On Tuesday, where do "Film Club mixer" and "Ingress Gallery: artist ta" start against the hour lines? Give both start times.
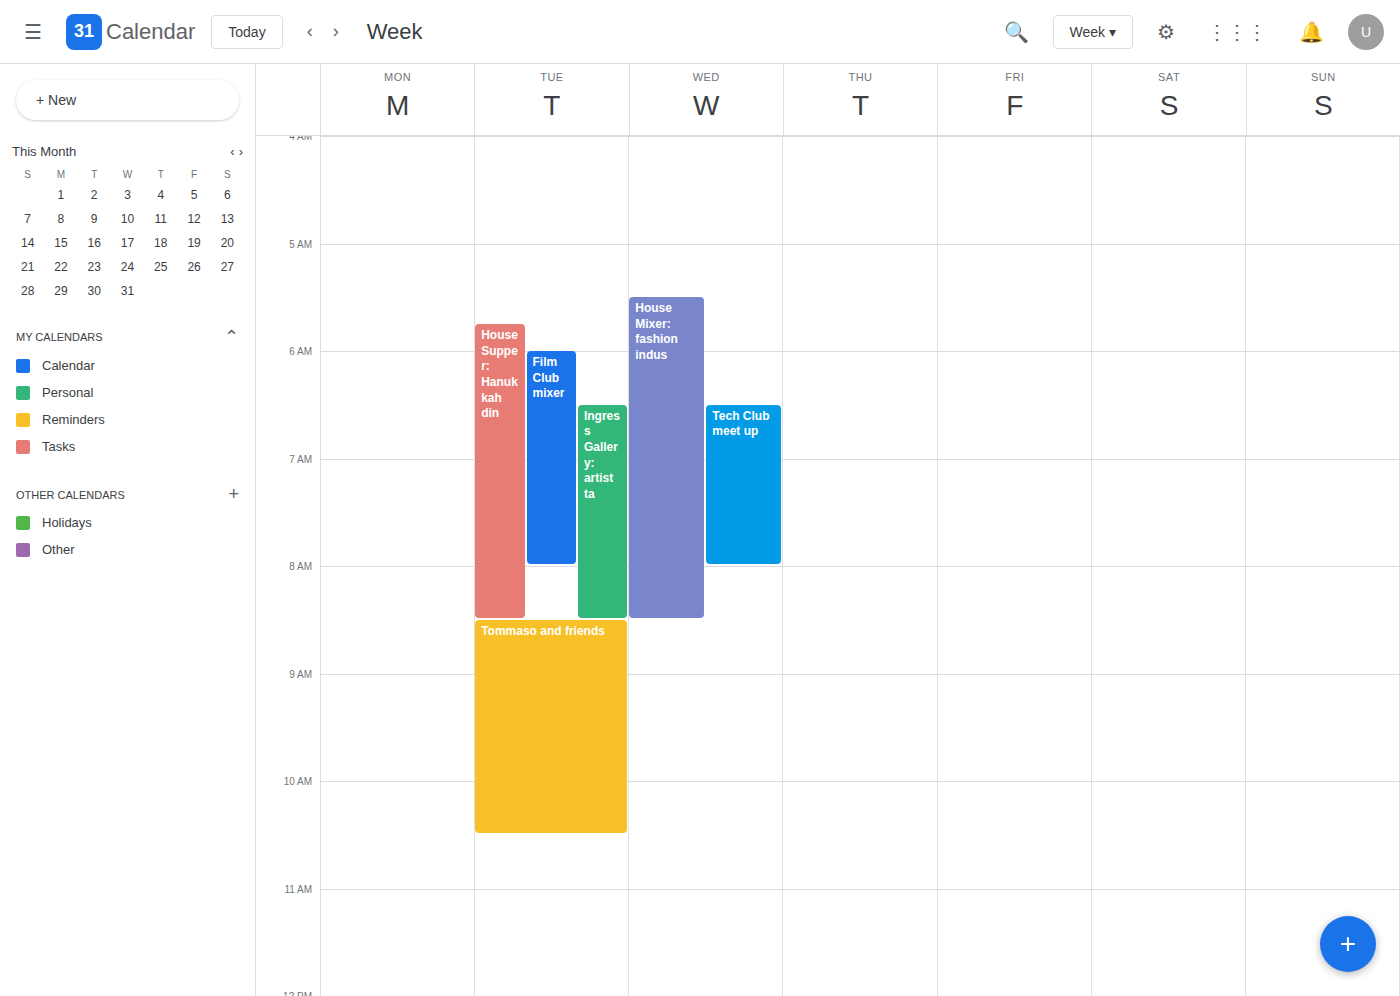
"Film Club mixer": 6:00 AM, exactly on the 6 AM line. "Ingress Gallery: artist ta": 6:30 AM, halfway between the 6 AM and 7 AM lines.